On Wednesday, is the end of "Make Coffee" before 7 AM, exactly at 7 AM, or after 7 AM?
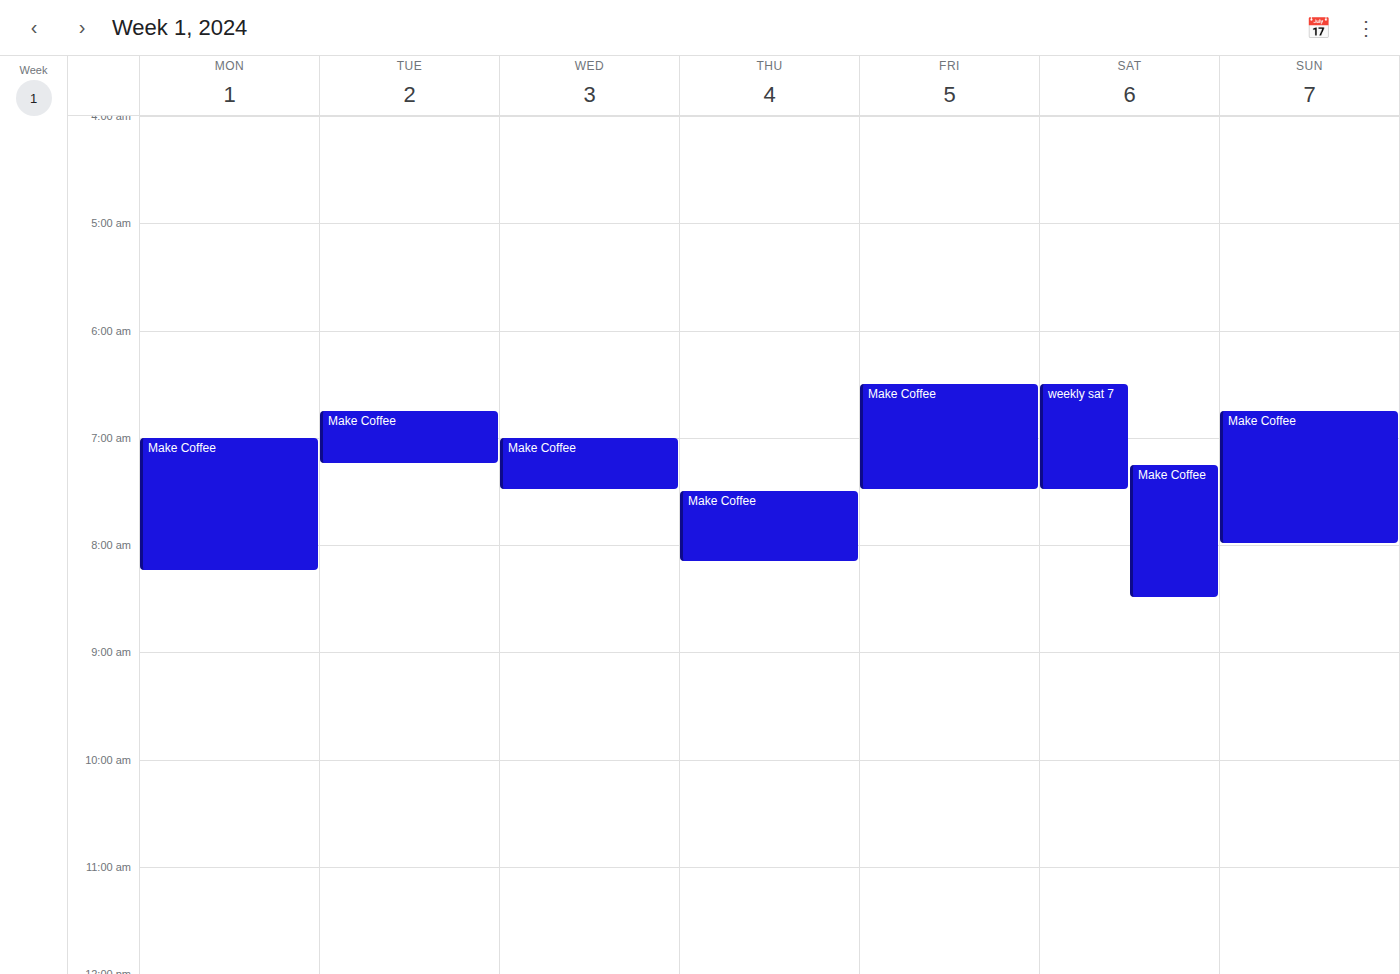
7:30 AM -- after 7 AM, 30 minutes below the 7 AM line.